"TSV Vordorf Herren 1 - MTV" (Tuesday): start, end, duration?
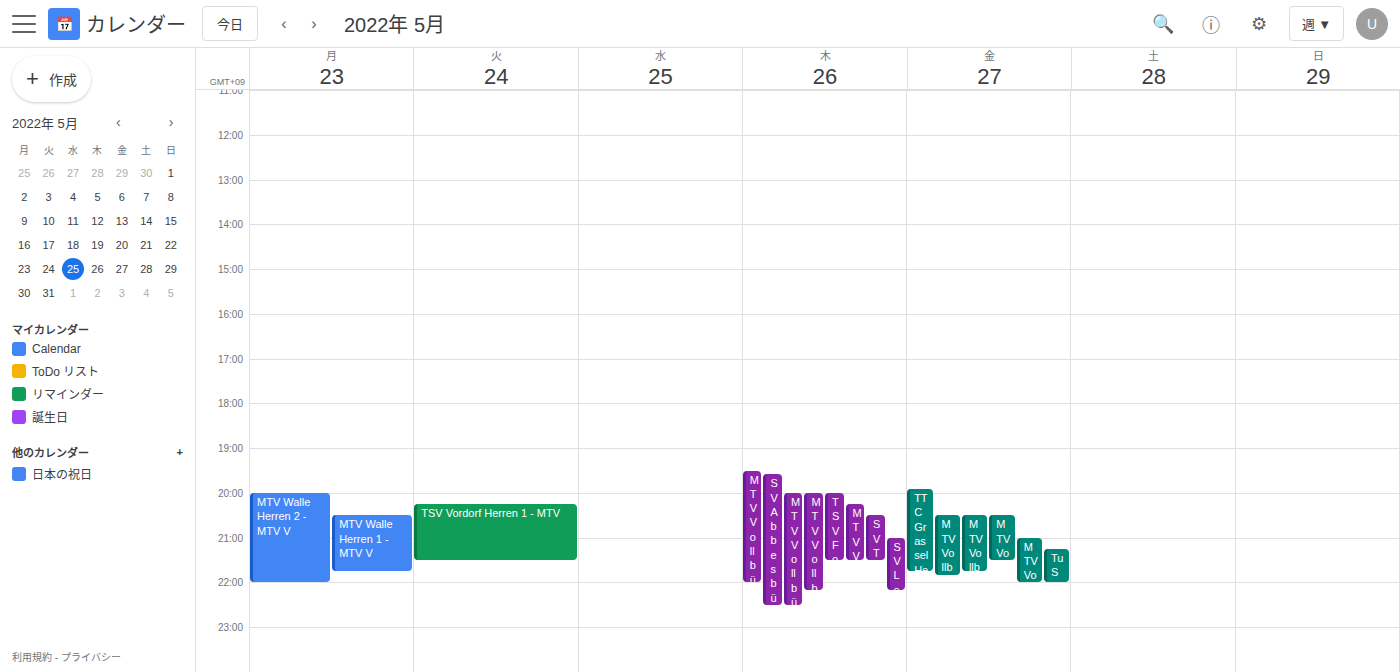
20:15 to 21:30, 1 hour 15 minutes